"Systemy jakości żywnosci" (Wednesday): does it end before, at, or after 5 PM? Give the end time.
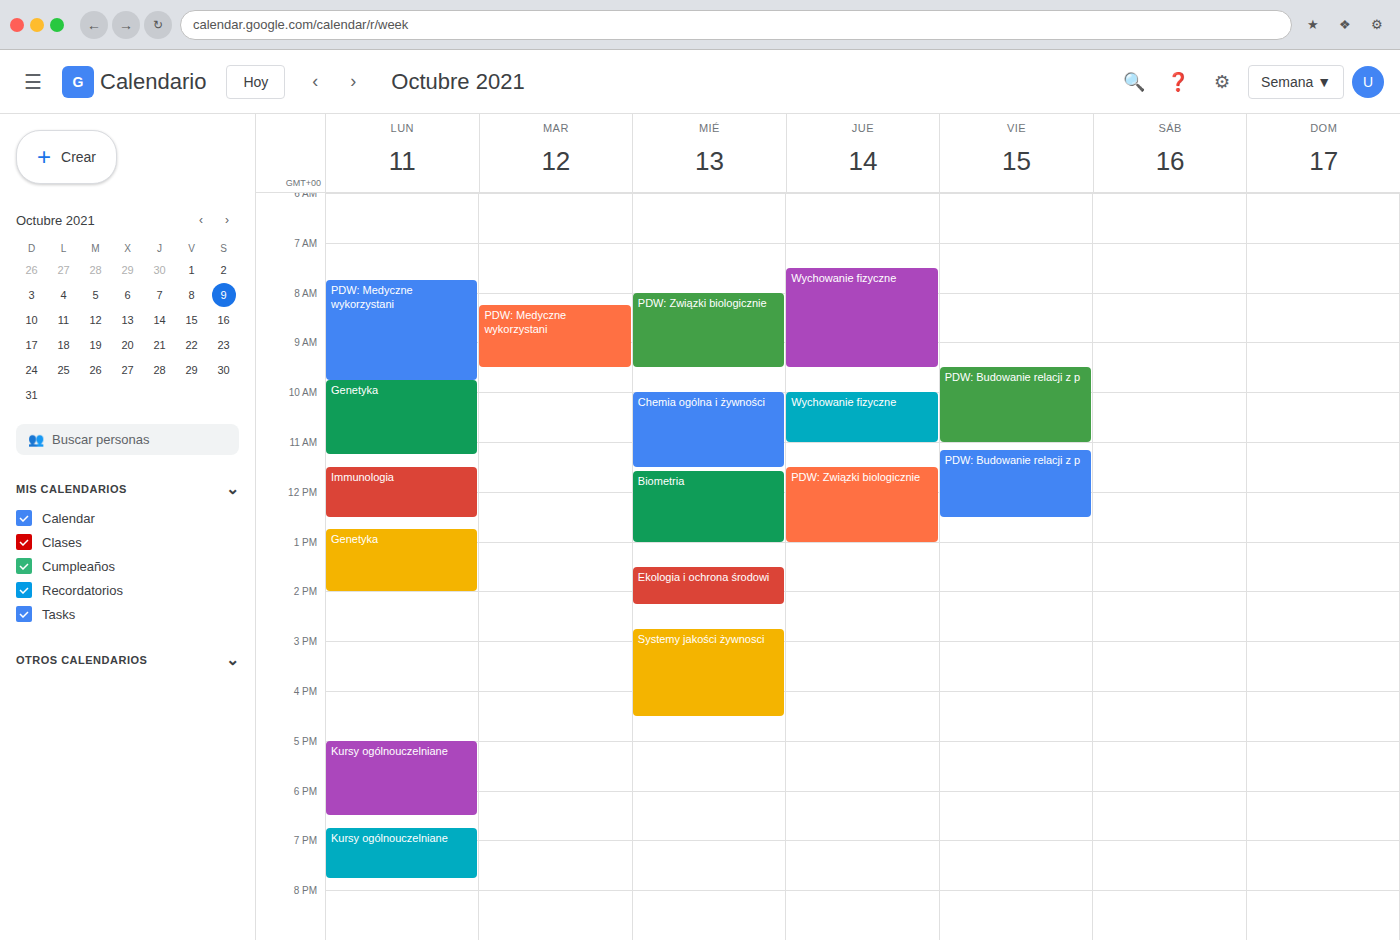
4:30 PM -- before 5 PM, 30 minutes above the 5 PM line.